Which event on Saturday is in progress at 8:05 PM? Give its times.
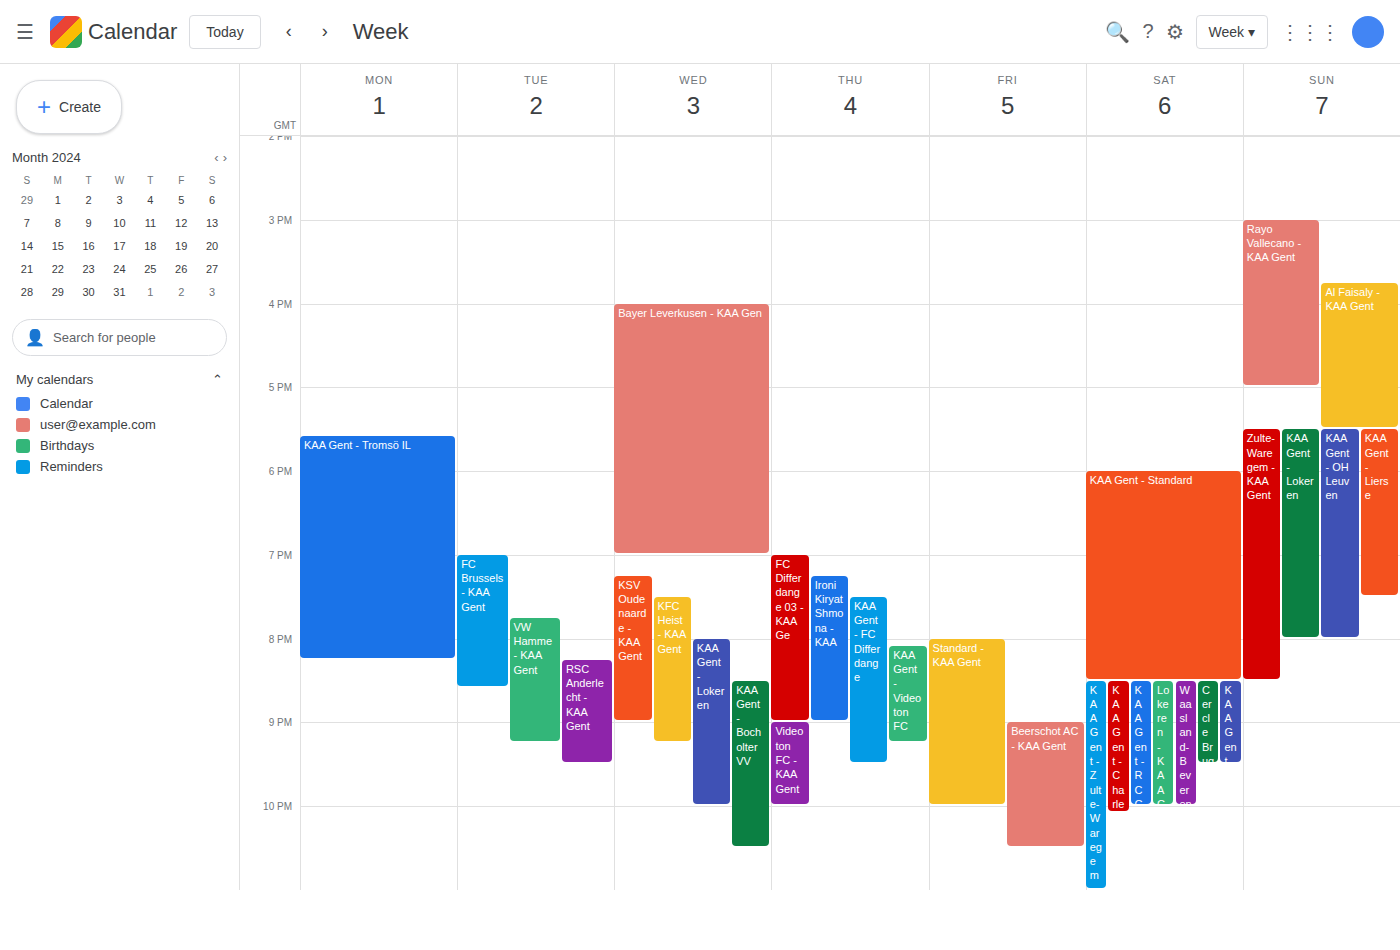
"KAA Gent - Standard", 6:00 PM to 8:30 PM